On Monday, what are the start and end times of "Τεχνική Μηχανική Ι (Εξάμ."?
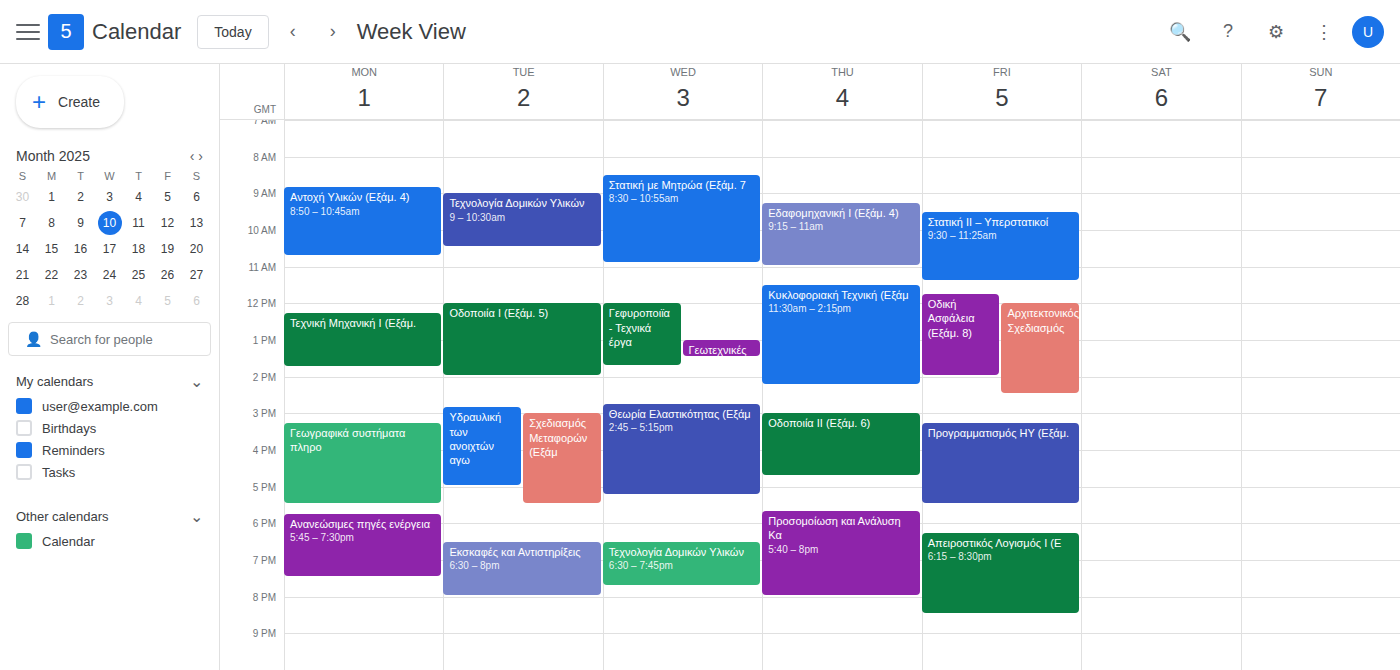
12:15 PM to 1:45 PM